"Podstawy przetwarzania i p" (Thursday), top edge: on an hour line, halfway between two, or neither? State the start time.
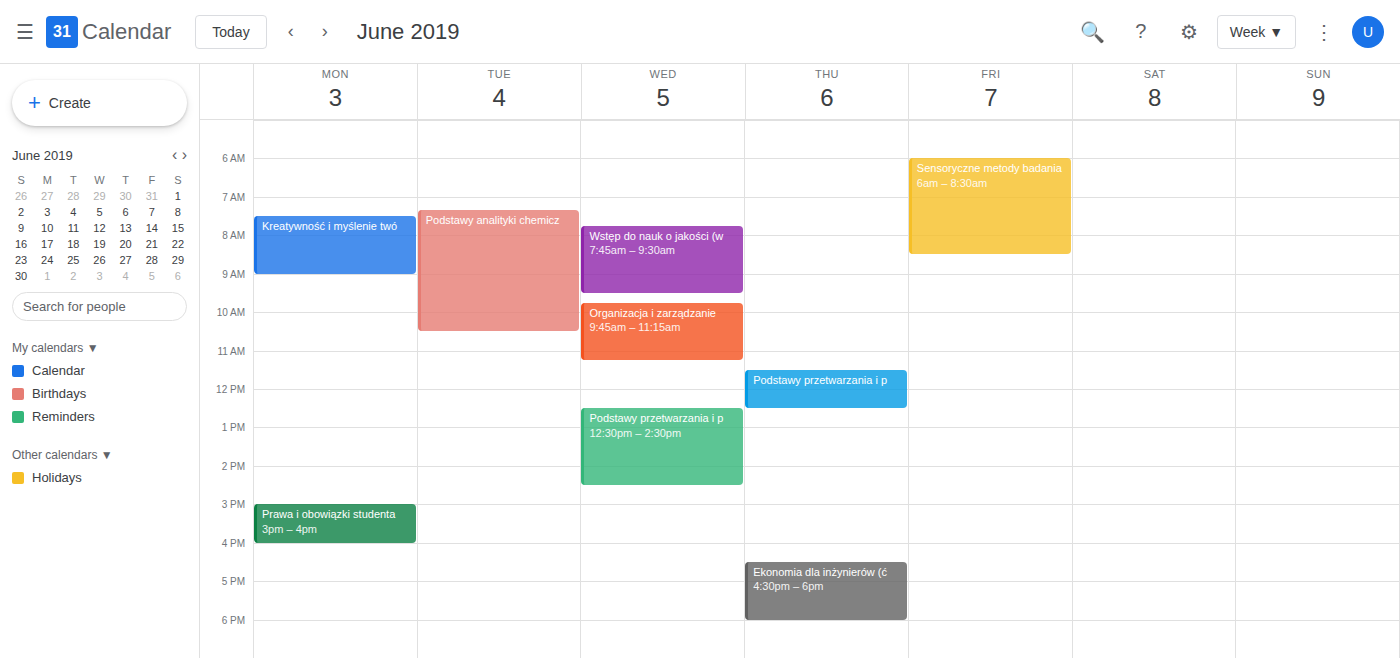
11:30 AM -- halfway between the 11 AM and 12 PM lines.